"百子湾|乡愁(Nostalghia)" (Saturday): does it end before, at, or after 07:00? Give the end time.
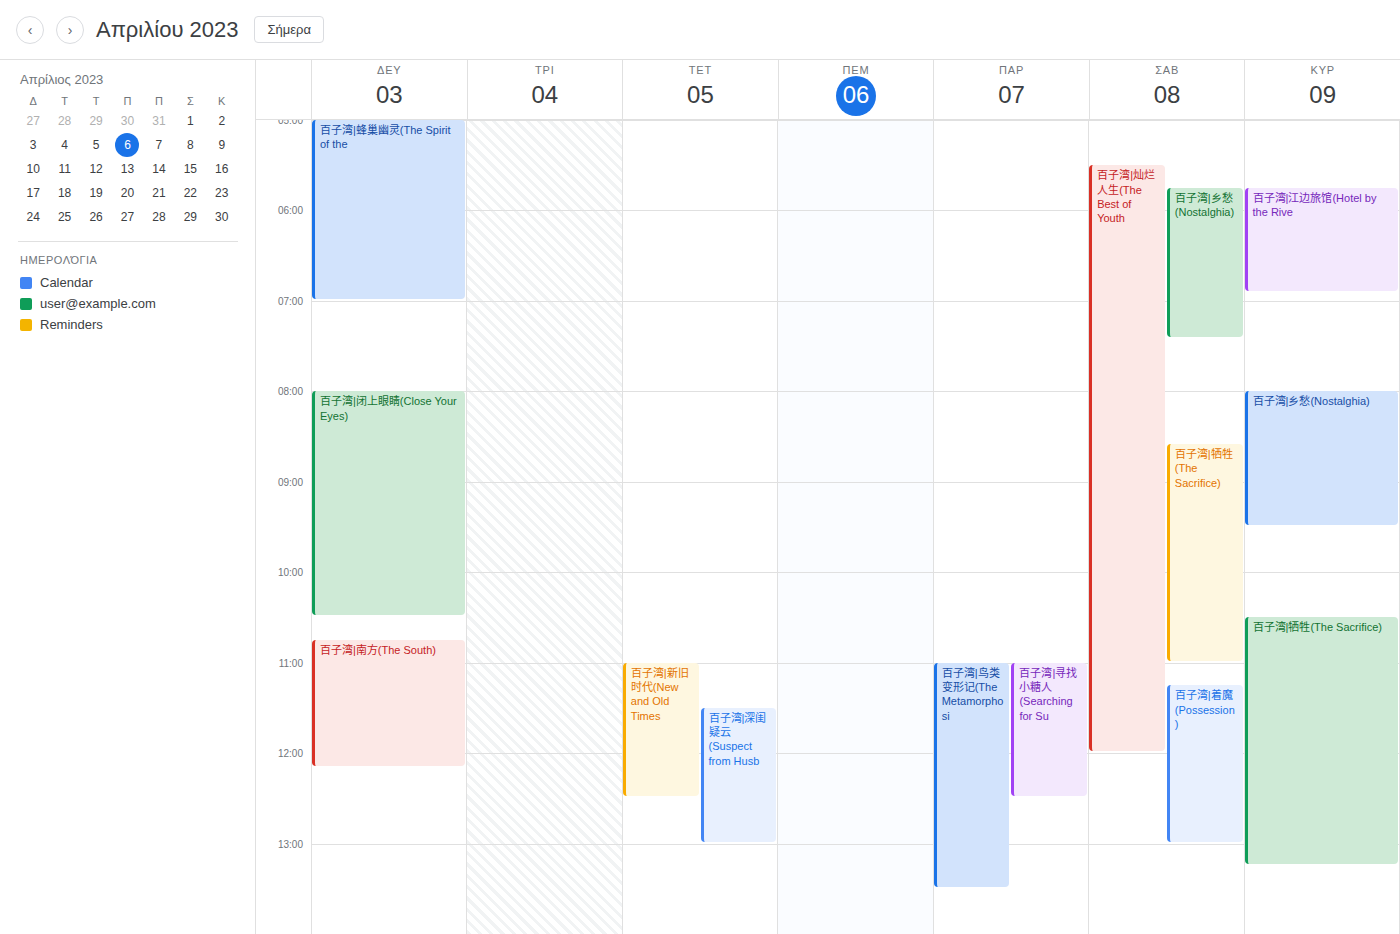
07:25 -- after 07:00, 25 minutes below the 07:00 line.